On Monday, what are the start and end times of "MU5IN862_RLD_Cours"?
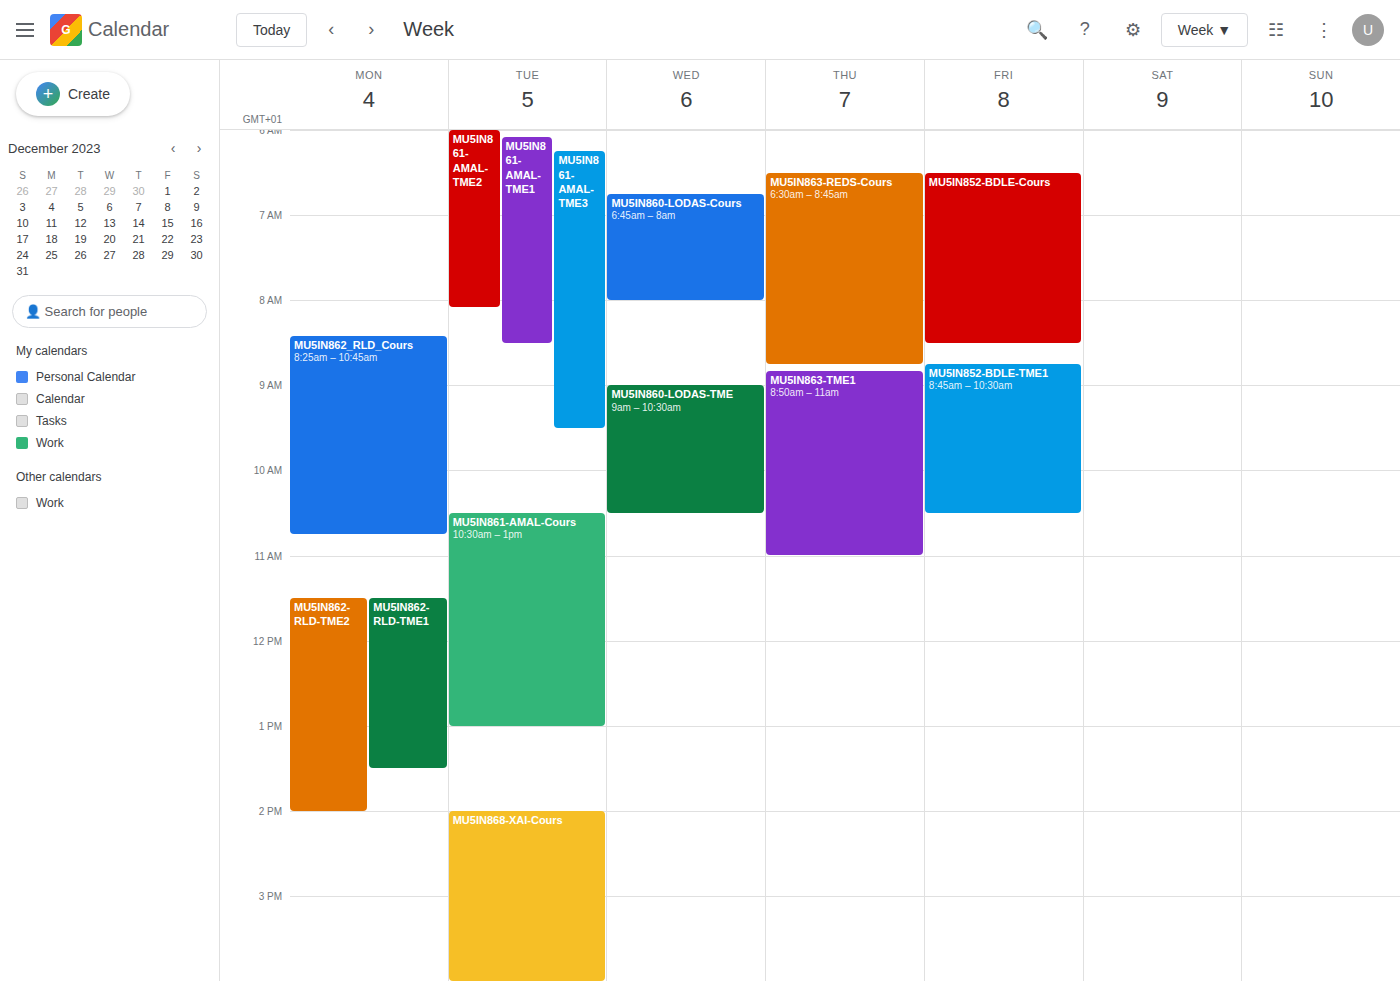
8:25 AM to 10:45 AM